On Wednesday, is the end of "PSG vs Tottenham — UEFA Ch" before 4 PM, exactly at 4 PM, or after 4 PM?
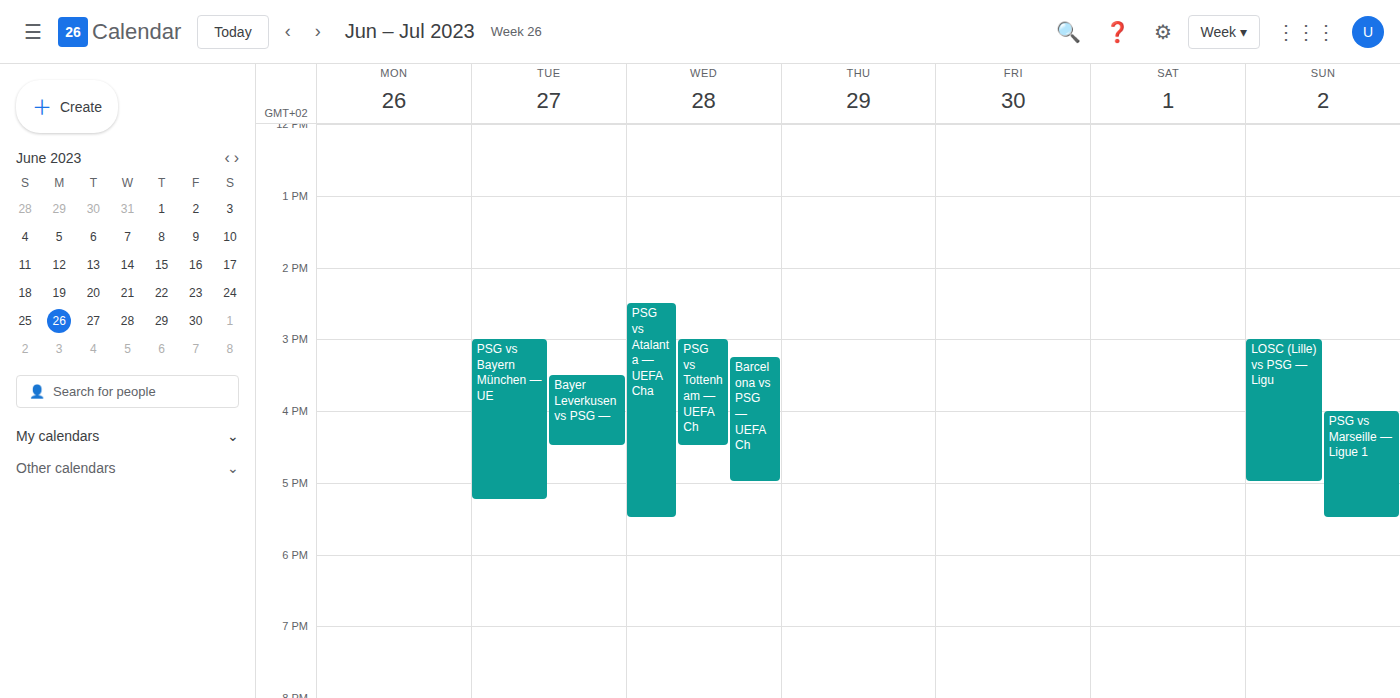
4:30 PM -- after 4 PM, 30 minutes below the 4 PM line.